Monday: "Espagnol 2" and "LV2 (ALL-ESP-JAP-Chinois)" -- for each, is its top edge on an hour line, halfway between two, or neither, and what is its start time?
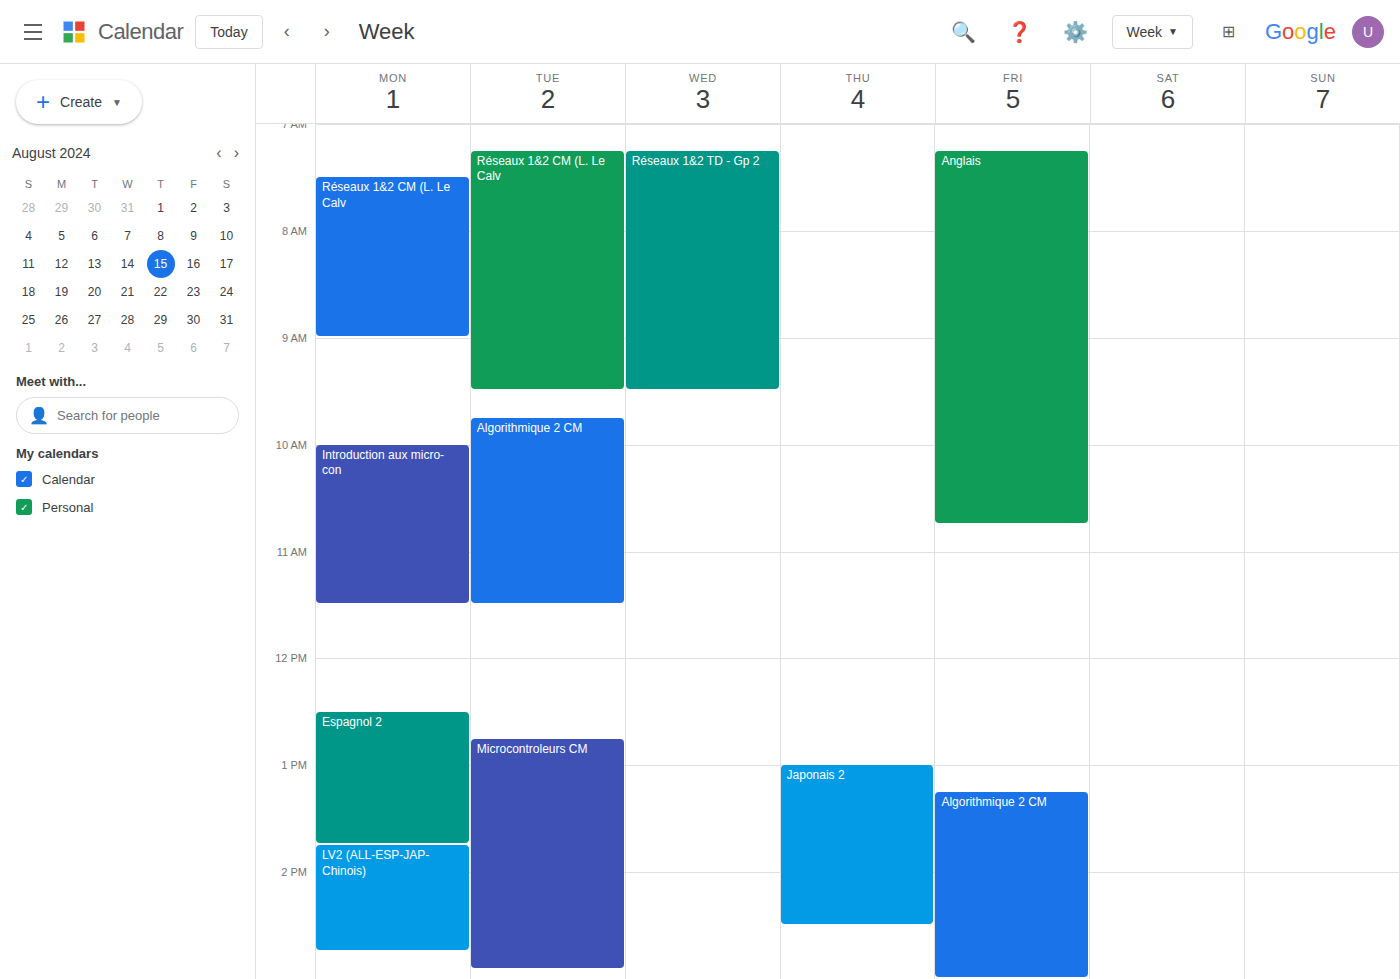
"Espagnol 2": 12:30 PM, halfway between the 12 PM and 1 PM lines. "LV2 (ALL-ESP-JAP-Chinois)": 1:45 PM, neither: three quarters of the way from the 1 PM line to the 2 PM line.